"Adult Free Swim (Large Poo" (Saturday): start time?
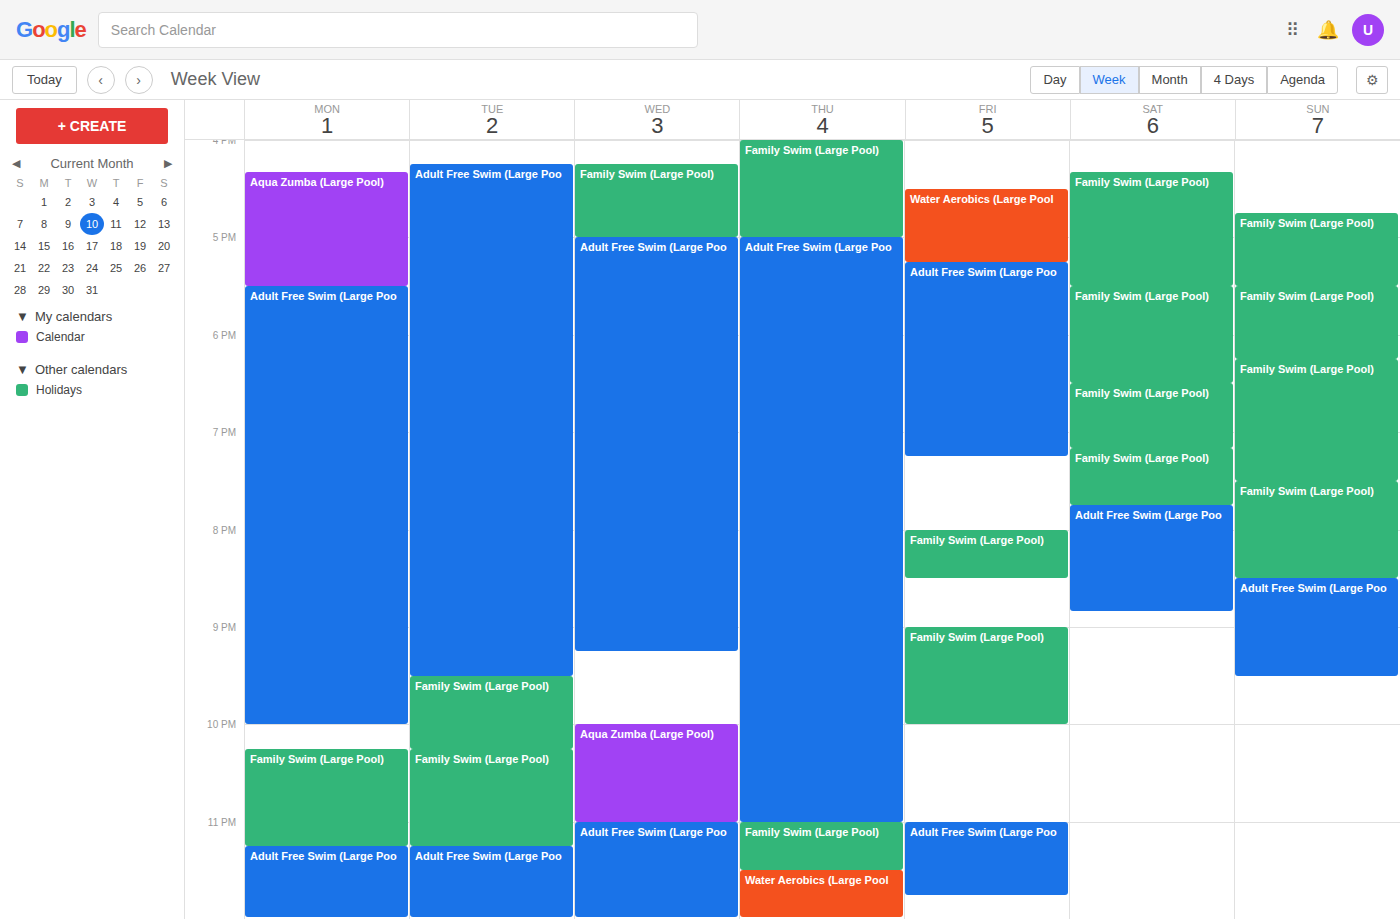
19:45